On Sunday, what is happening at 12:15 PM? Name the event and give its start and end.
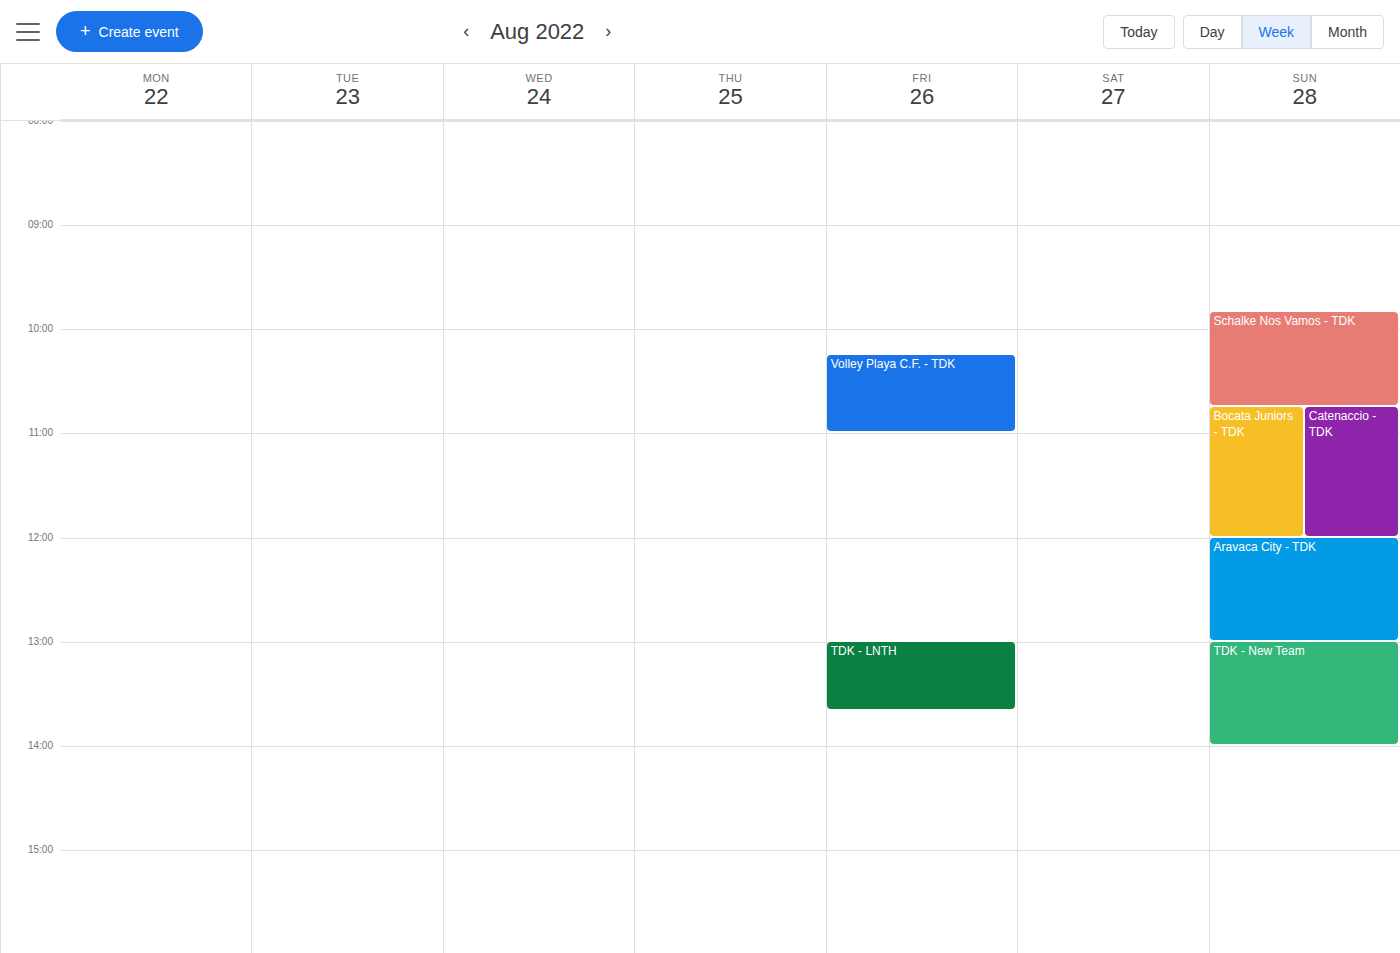
"Aravaca City - TDK", 12:00 PM to 1:00 PM